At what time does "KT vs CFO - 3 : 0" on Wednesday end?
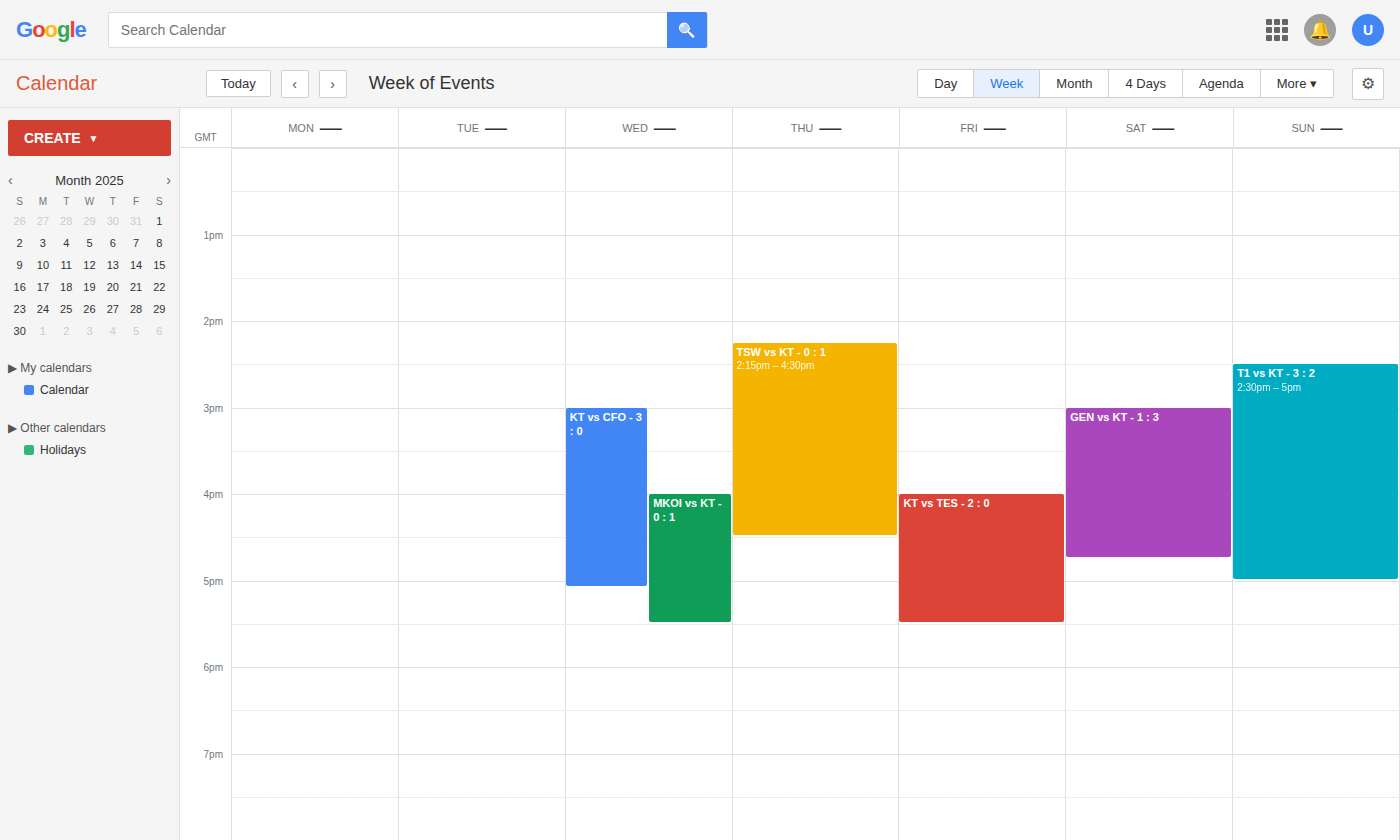
5:05 PM